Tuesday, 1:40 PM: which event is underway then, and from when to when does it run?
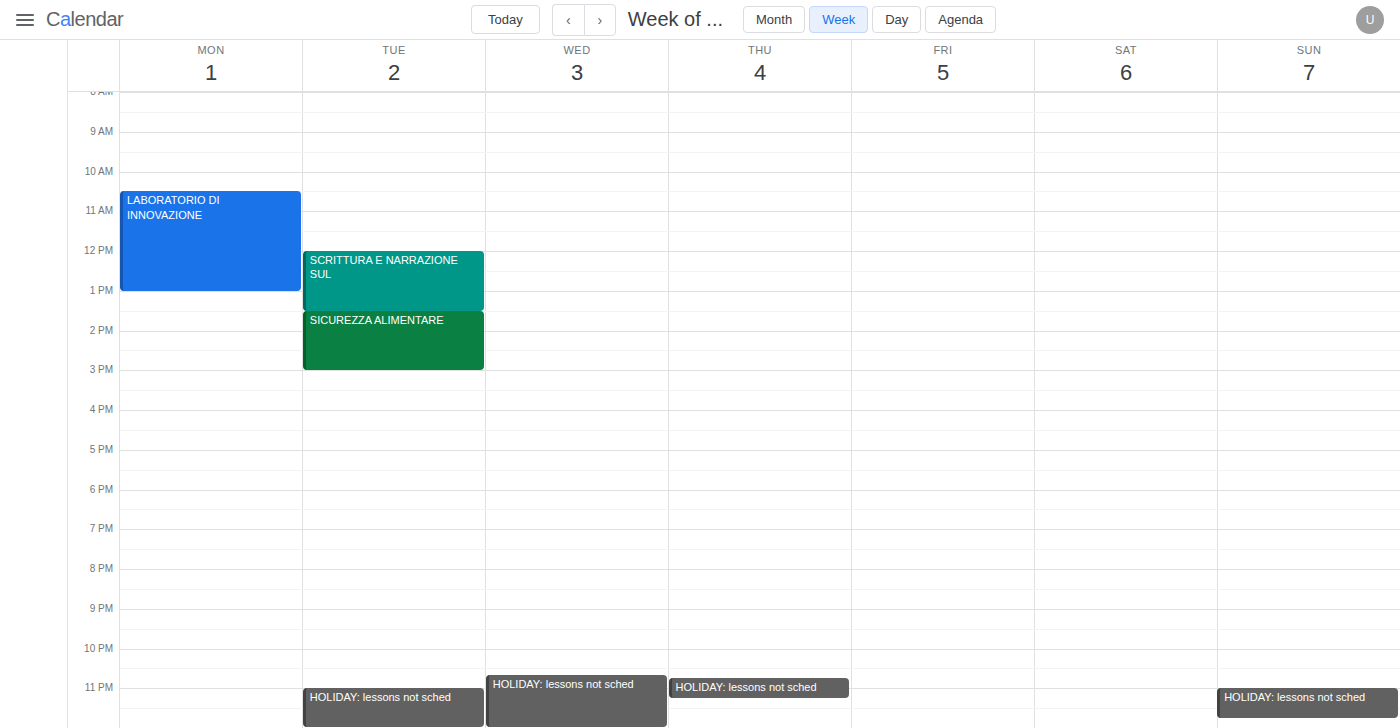
"SICUREZZA ALIMENTARE", 1:30 PM to 3:00 PM